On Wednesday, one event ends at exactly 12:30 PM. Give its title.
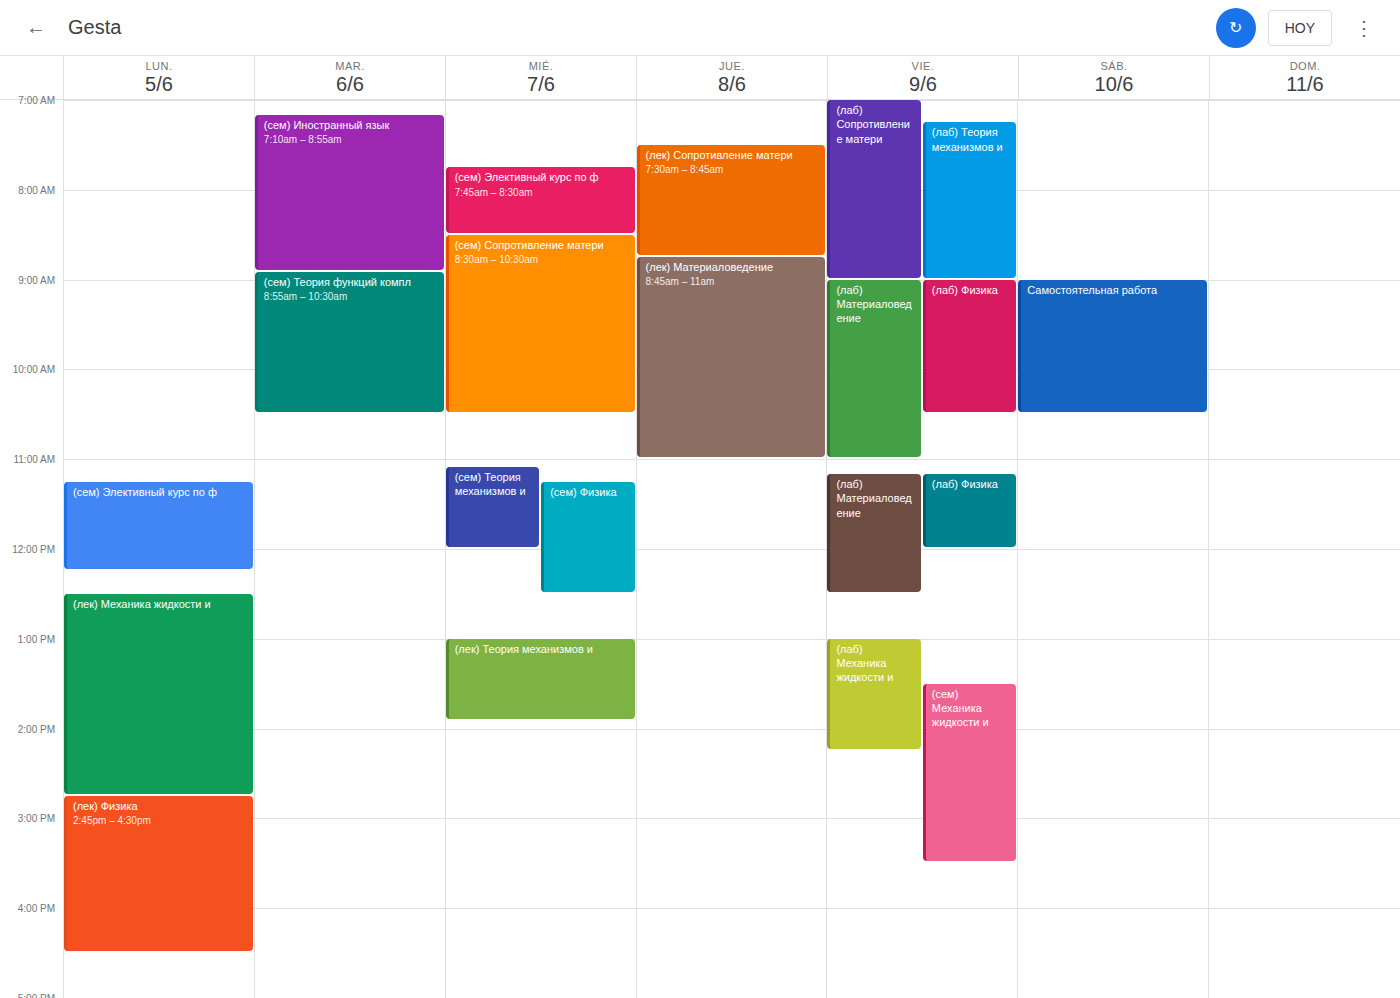
"(сем) Физика"